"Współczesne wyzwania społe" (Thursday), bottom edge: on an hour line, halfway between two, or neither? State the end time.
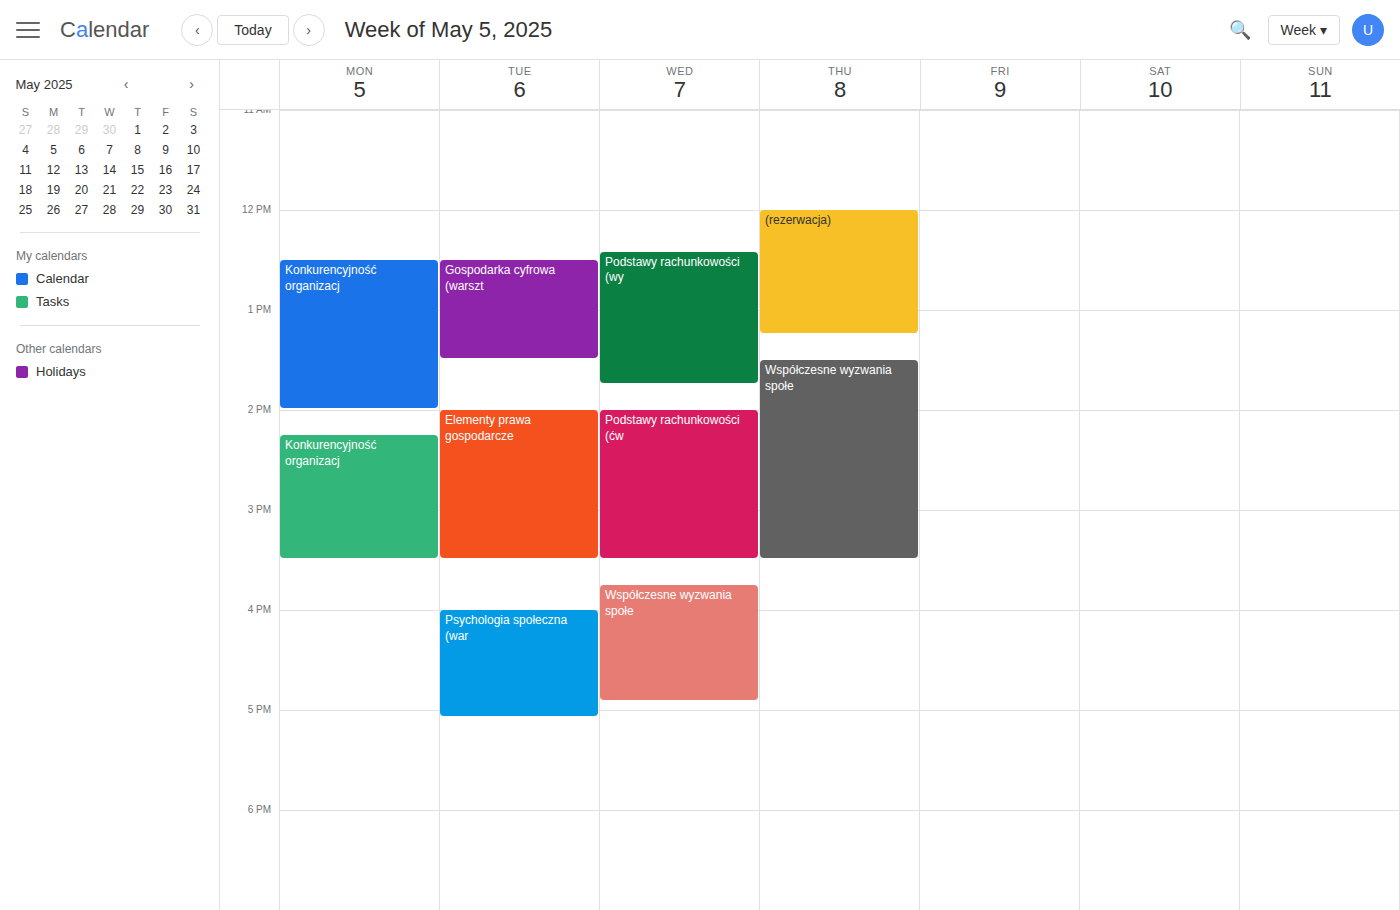
3:30 PM -- halfway between the 3 PM and 4 PM lines.